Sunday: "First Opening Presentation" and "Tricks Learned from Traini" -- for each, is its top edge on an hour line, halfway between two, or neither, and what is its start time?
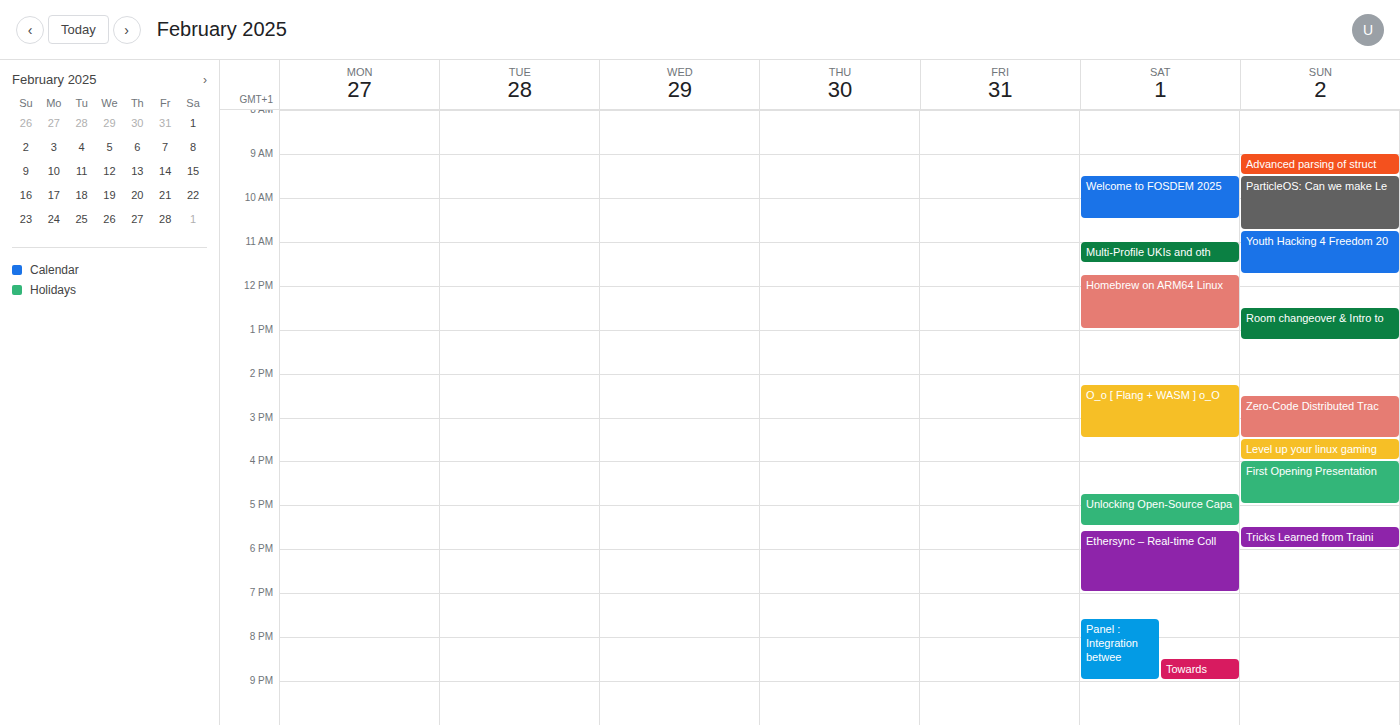
"First Opening Presentation": 4:00 PM, exactly on the 4 PM line. "Tricks Learned from Traini": 5:30 PM, halfway between the 5 PM and 6 PM lines.